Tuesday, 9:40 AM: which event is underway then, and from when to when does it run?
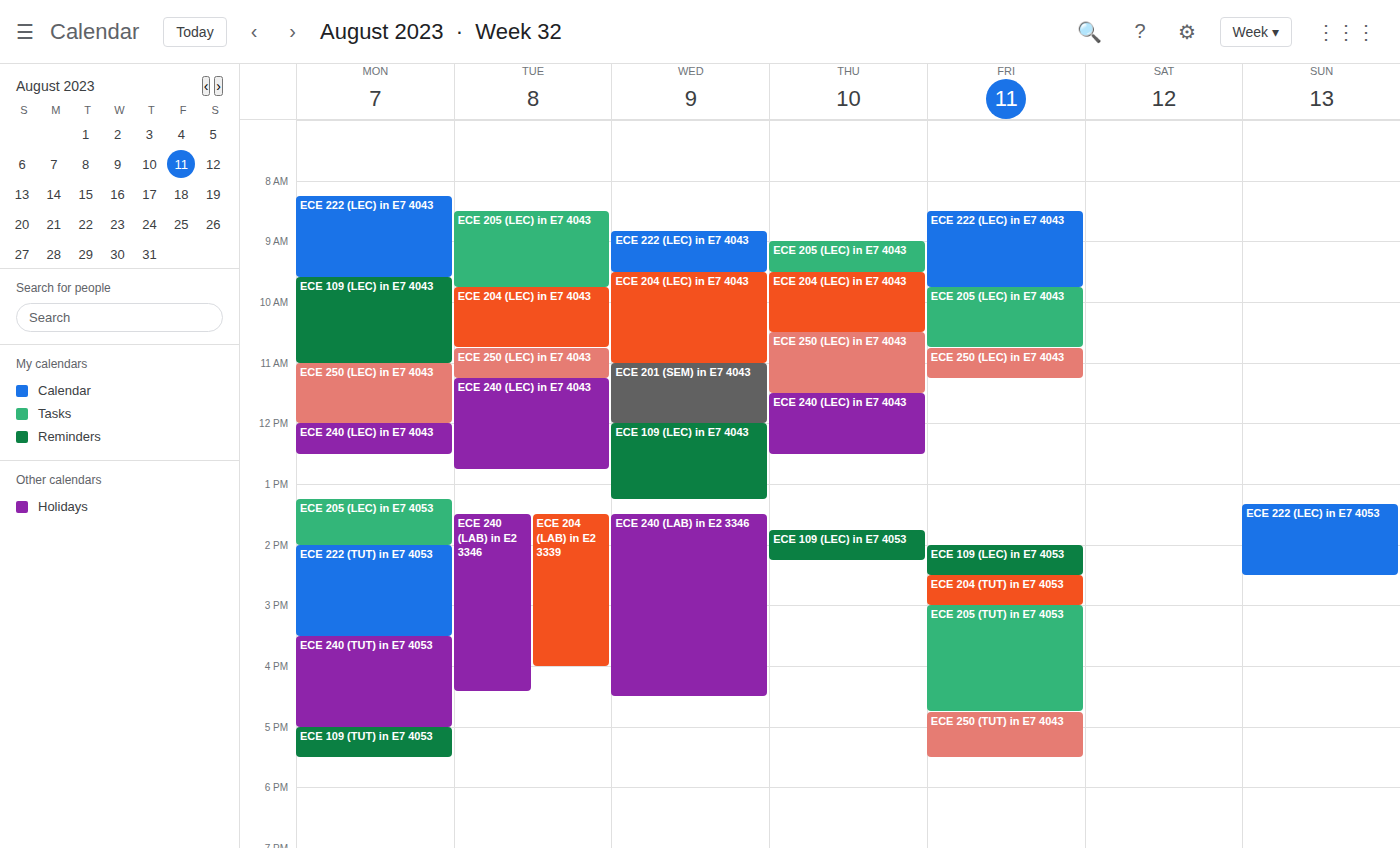
"ECE 205 (LEC) in E7 4043", 8:30 AM to 9:45 AM